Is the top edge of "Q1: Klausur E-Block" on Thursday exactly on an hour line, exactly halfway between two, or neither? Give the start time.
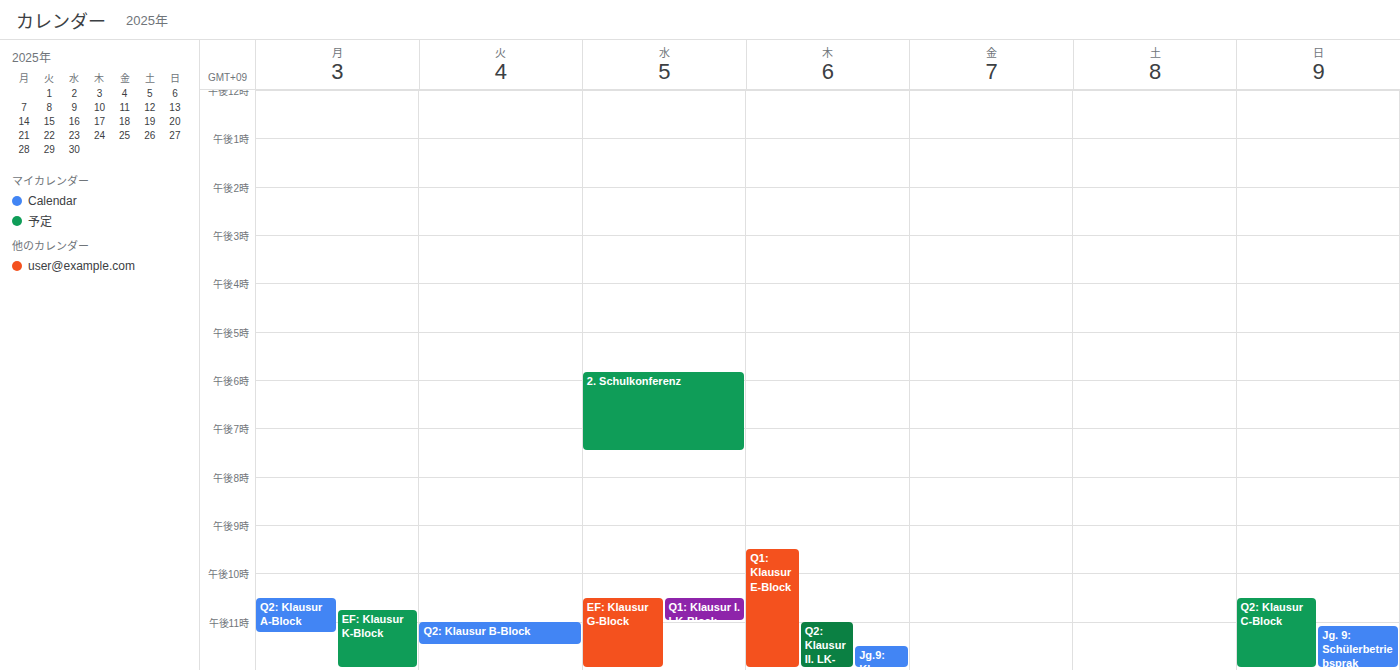
9:30 PM -- halfway between the 9 PM and 10 PM lines.